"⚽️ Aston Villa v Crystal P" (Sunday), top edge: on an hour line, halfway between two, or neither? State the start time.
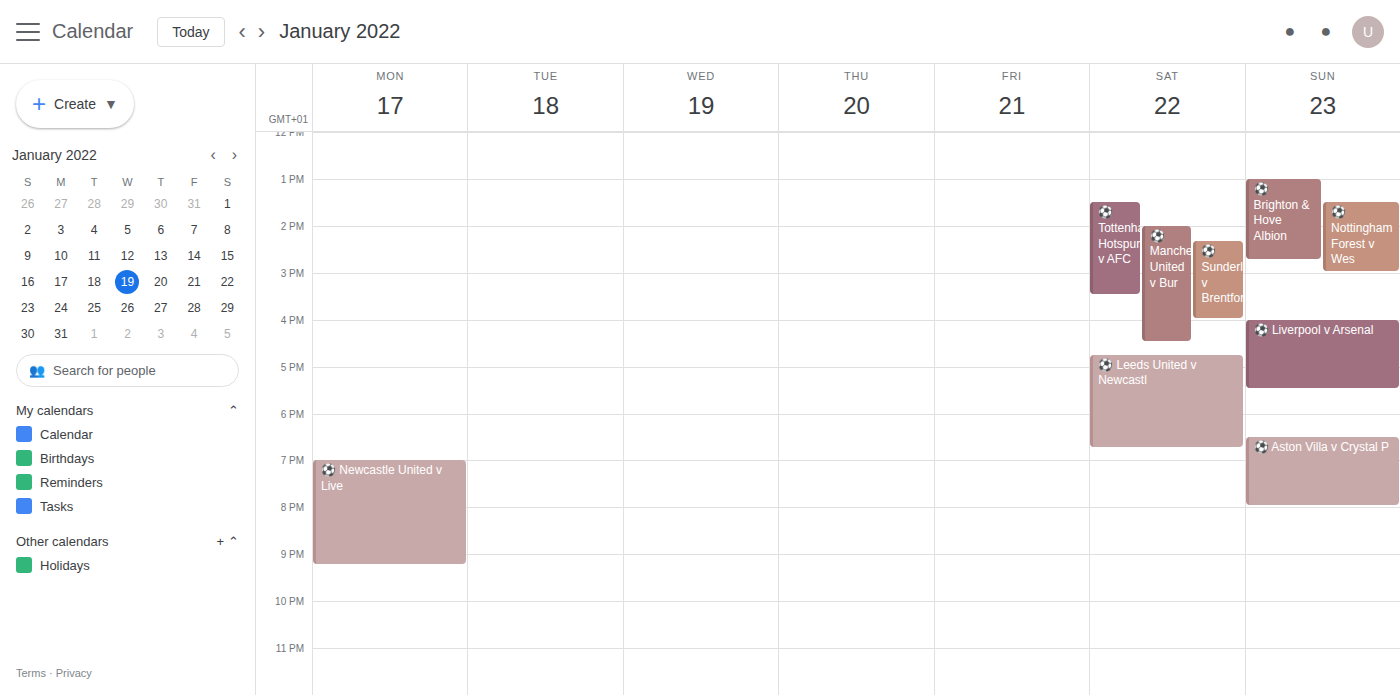
18:30 -- halfway between the 18:00 and 19:00 lines.